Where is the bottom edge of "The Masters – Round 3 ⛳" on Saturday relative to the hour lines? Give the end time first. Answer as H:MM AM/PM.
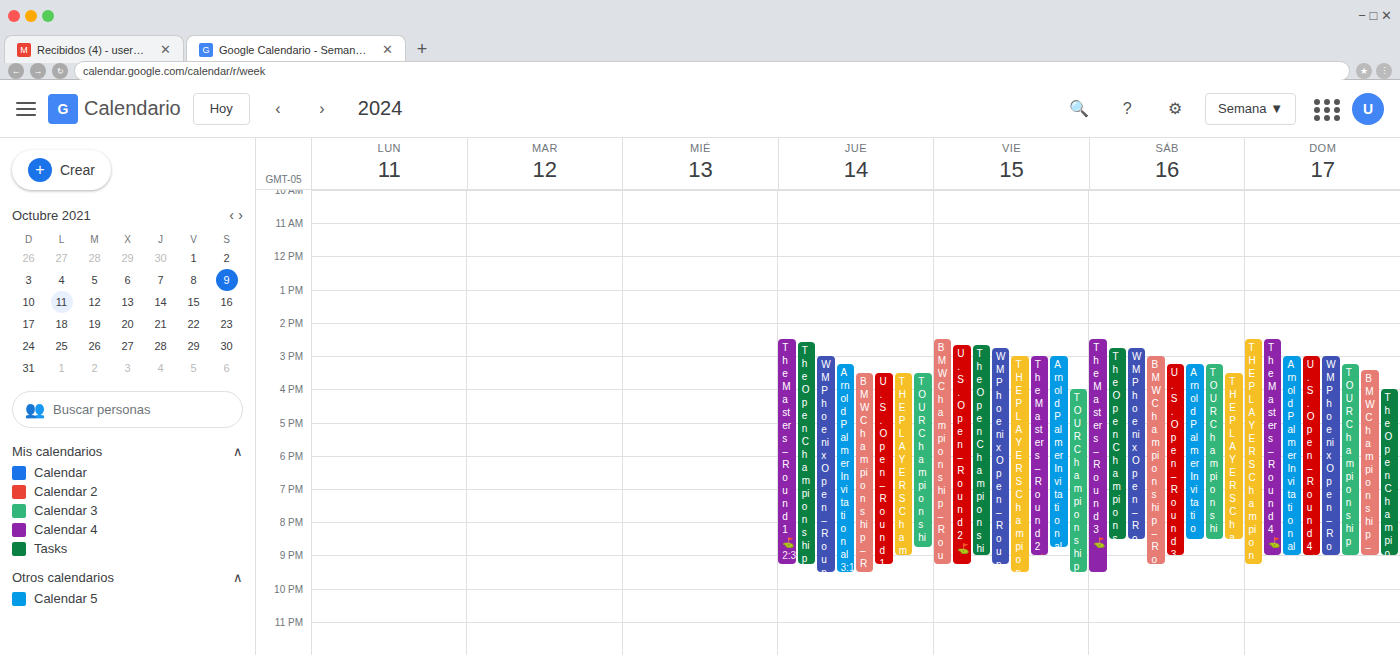
9:30 PM -- halfway between the 9 PM and 10 PM lines.